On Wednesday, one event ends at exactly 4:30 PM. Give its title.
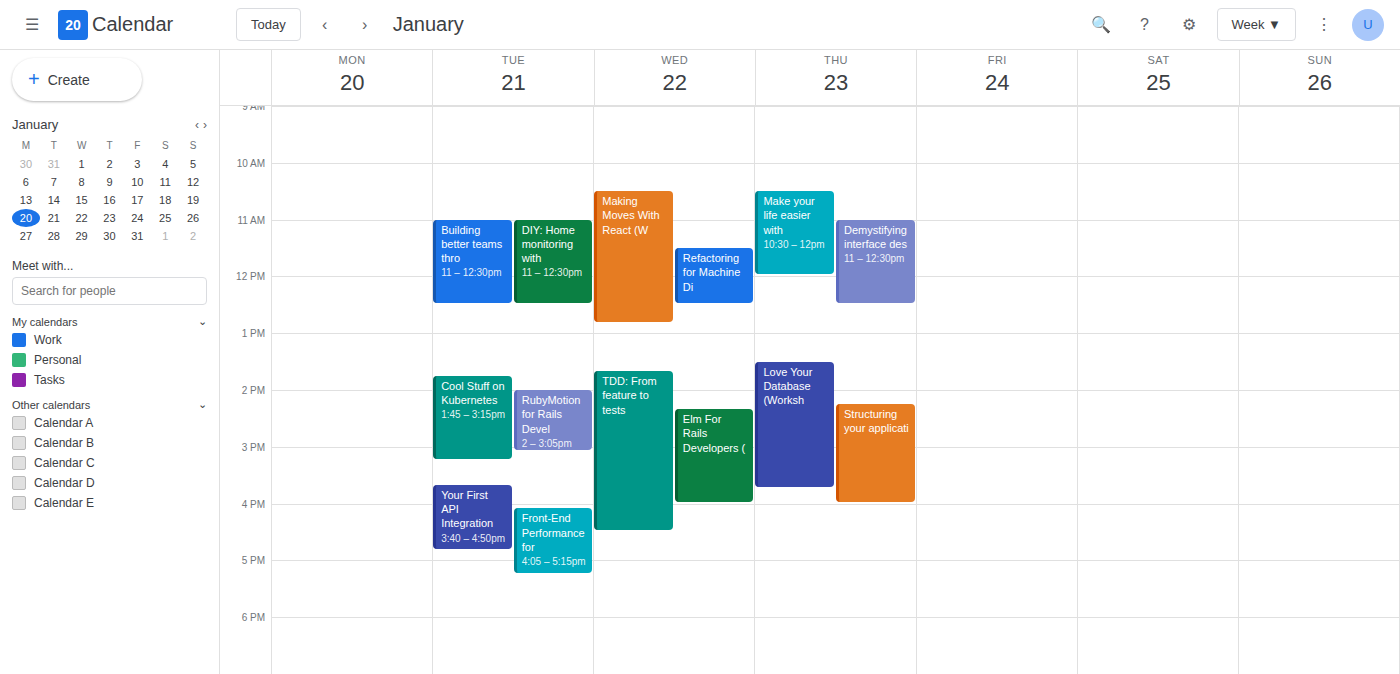
"TDD: From feature to tests"